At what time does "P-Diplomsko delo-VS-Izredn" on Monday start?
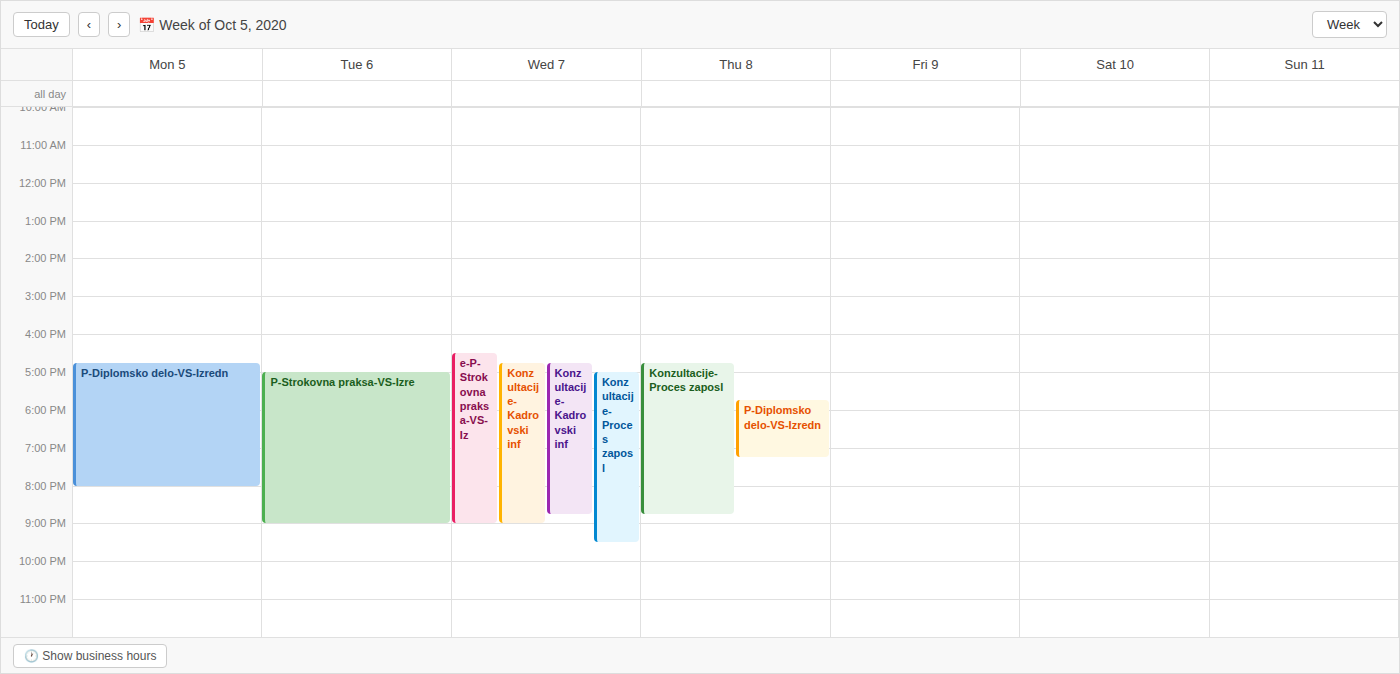
4:45 PM